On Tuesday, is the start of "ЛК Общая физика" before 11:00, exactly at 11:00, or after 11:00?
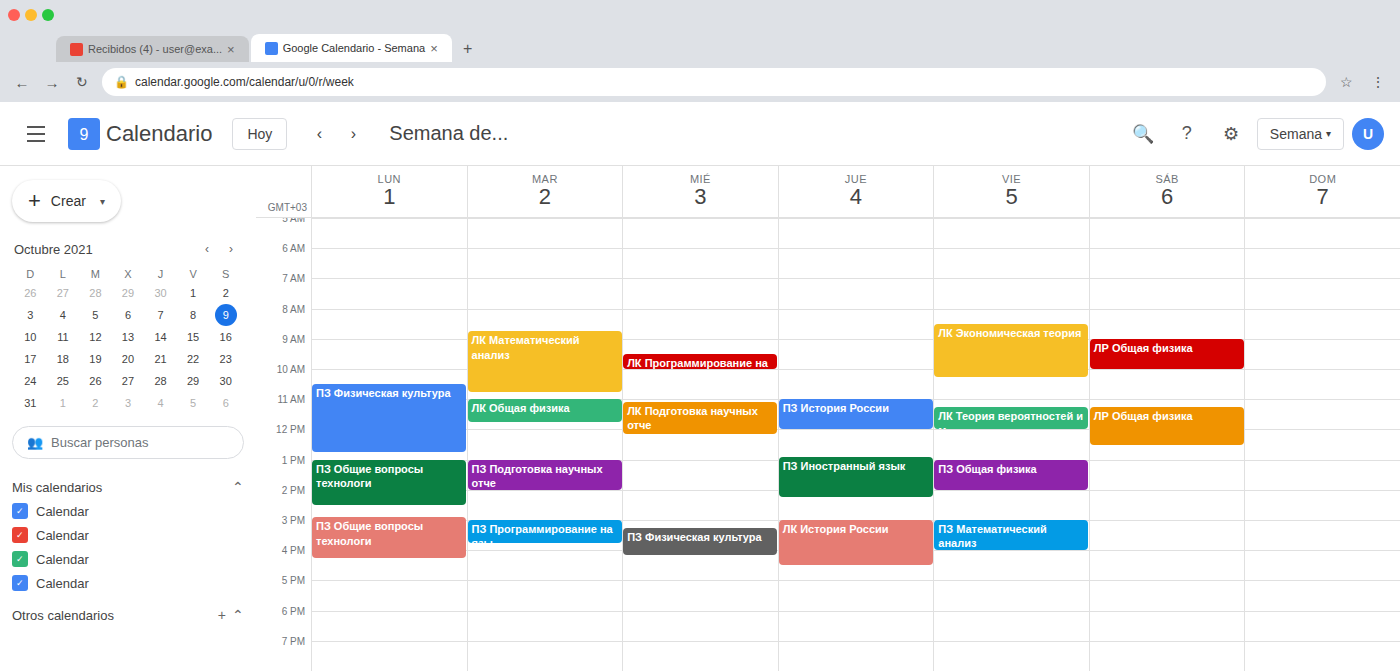
11:00 -- exactly at 11:00, on the 11:00 line.